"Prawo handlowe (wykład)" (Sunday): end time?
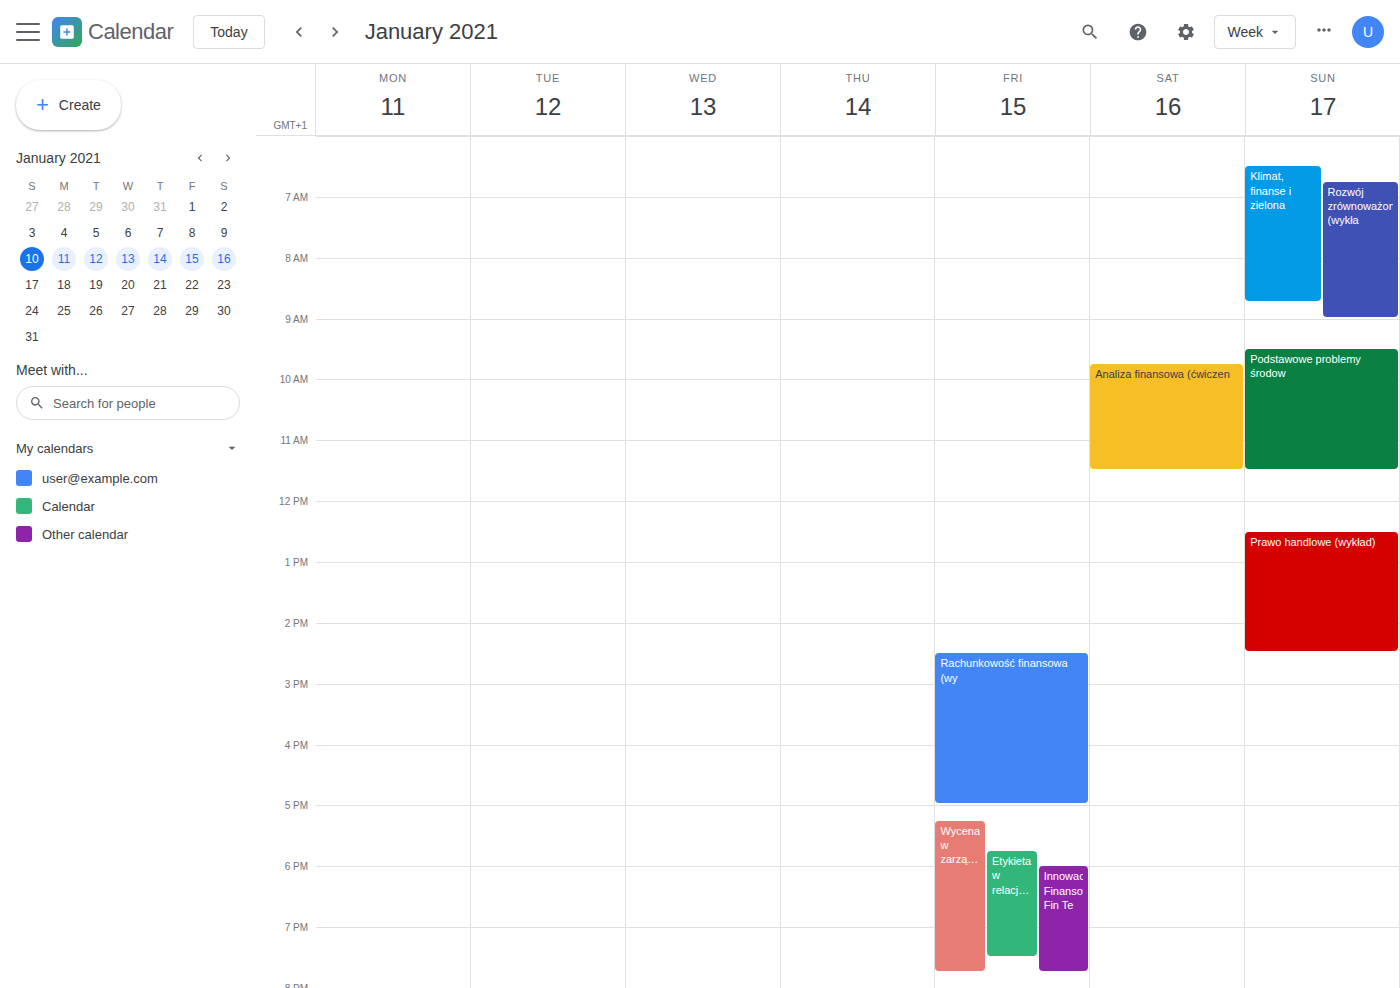
2:30 PM